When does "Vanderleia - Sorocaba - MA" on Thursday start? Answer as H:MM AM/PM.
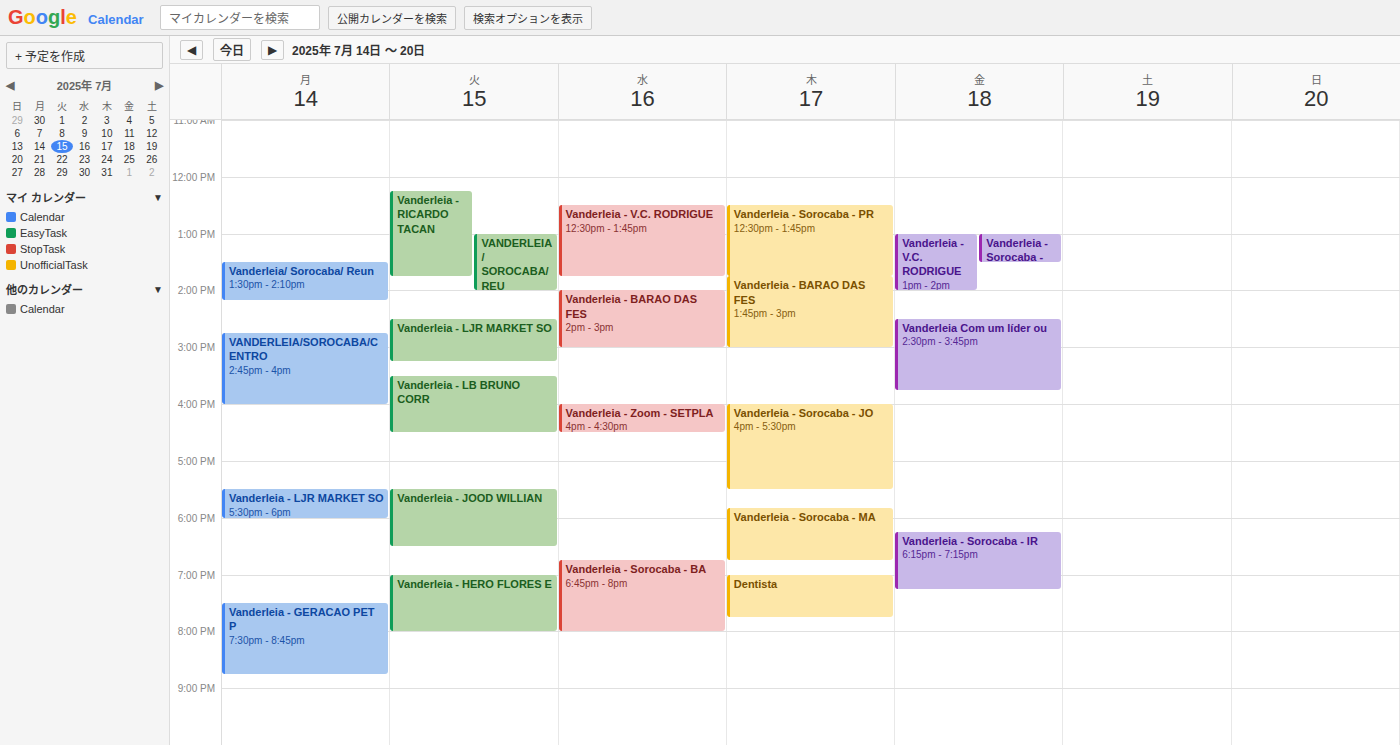
5:50 PM